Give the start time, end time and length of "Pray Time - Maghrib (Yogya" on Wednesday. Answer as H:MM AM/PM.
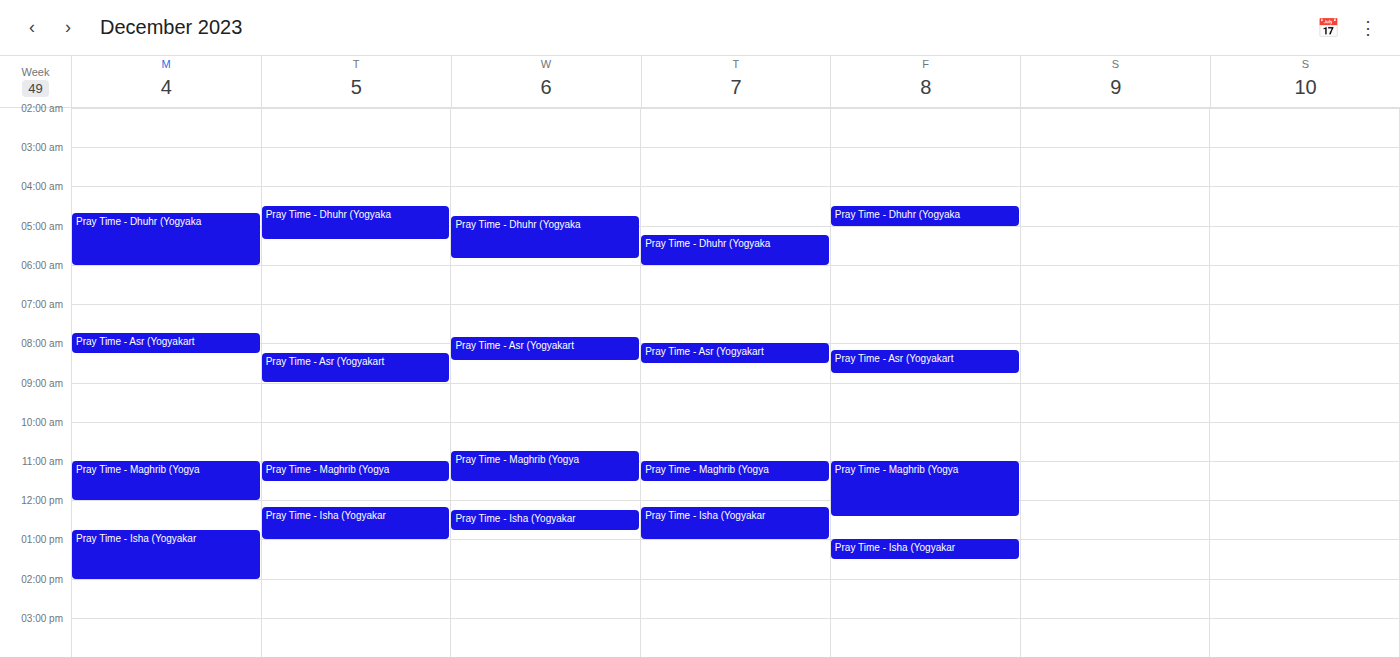
10:45 AM to 11:30 AM, 45 minutes